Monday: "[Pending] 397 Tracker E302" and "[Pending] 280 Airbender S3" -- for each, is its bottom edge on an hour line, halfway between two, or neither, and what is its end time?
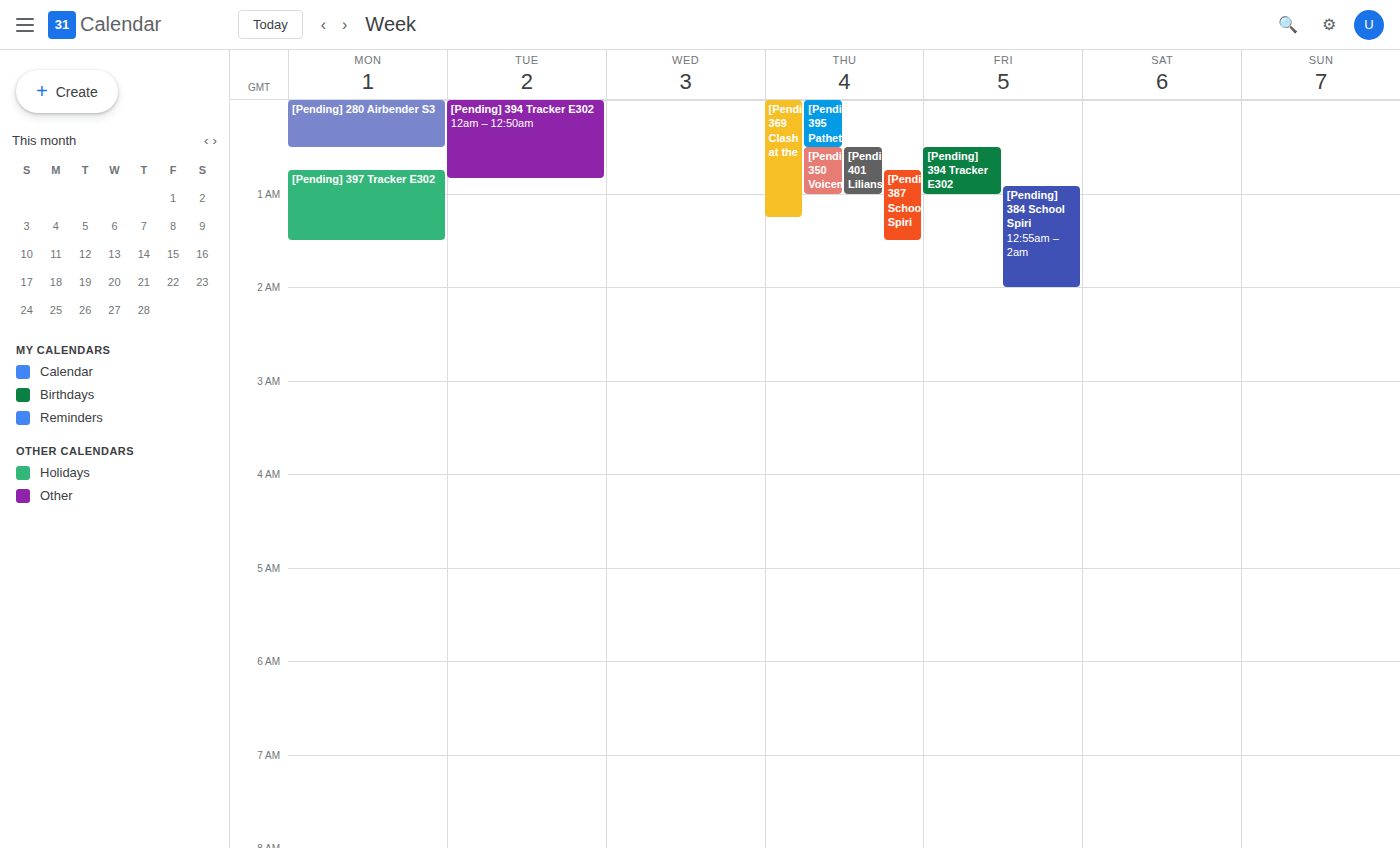
"[Pending] 397 Tracker E302": 1:30 AM, halfway between the 1 AM and 2 AM lines. "[Pending] 280 Airbender S3": 12:30 AM, halfway between the 12 AM and 1 AM lines.